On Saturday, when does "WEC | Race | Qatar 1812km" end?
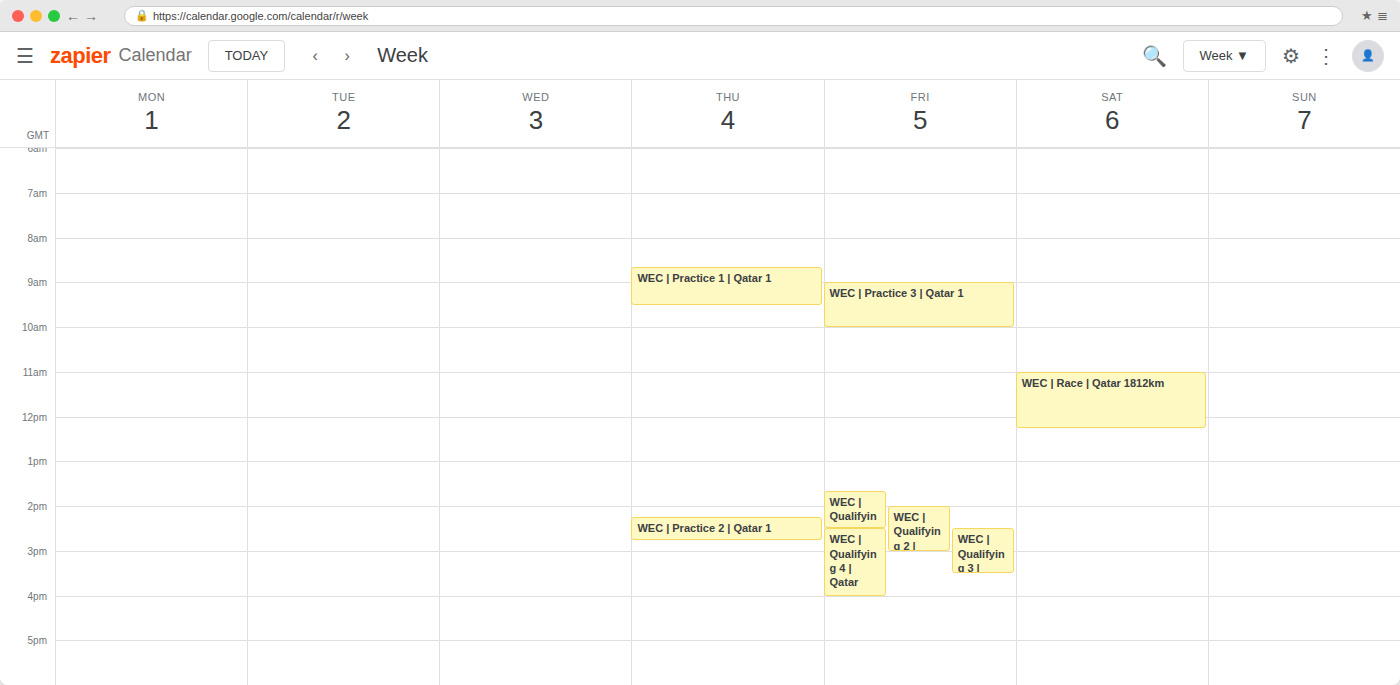
12:15 PM